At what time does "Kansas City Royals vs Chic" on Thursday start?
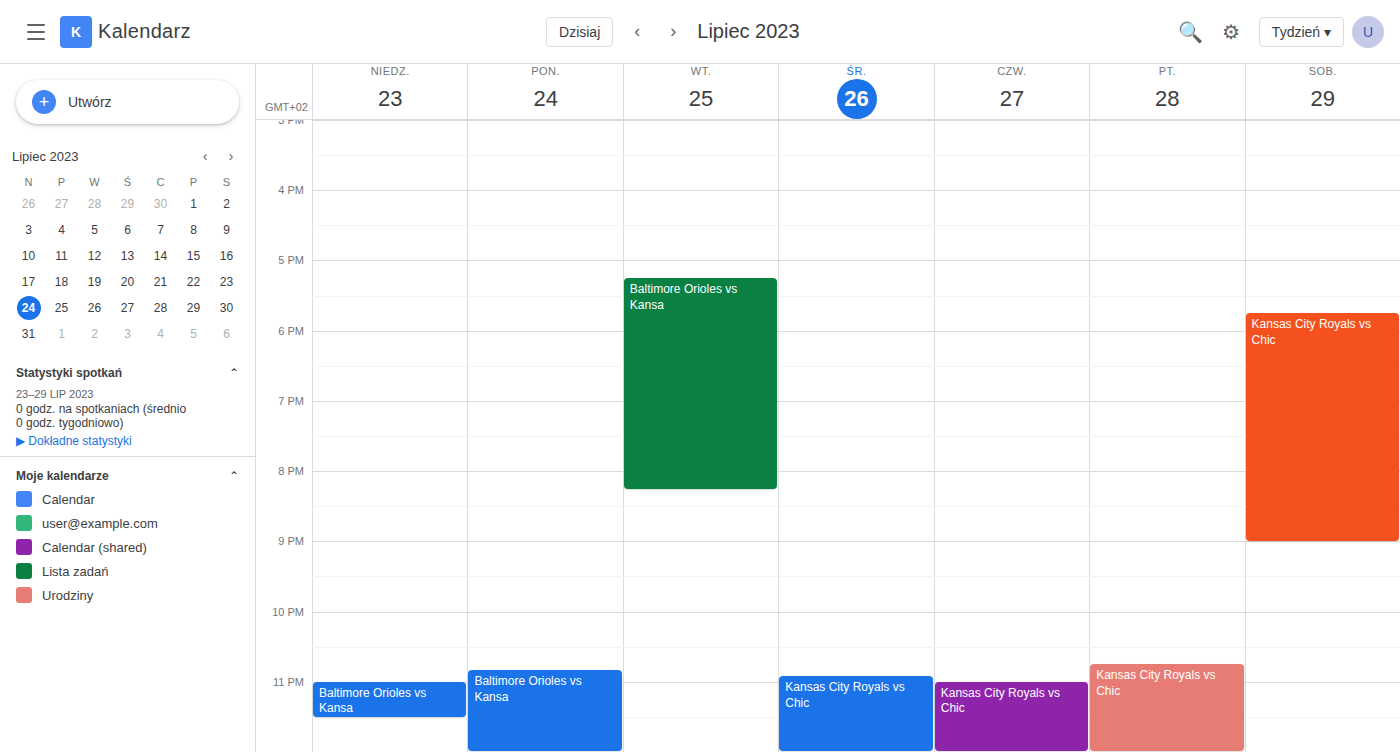
11:00 PM